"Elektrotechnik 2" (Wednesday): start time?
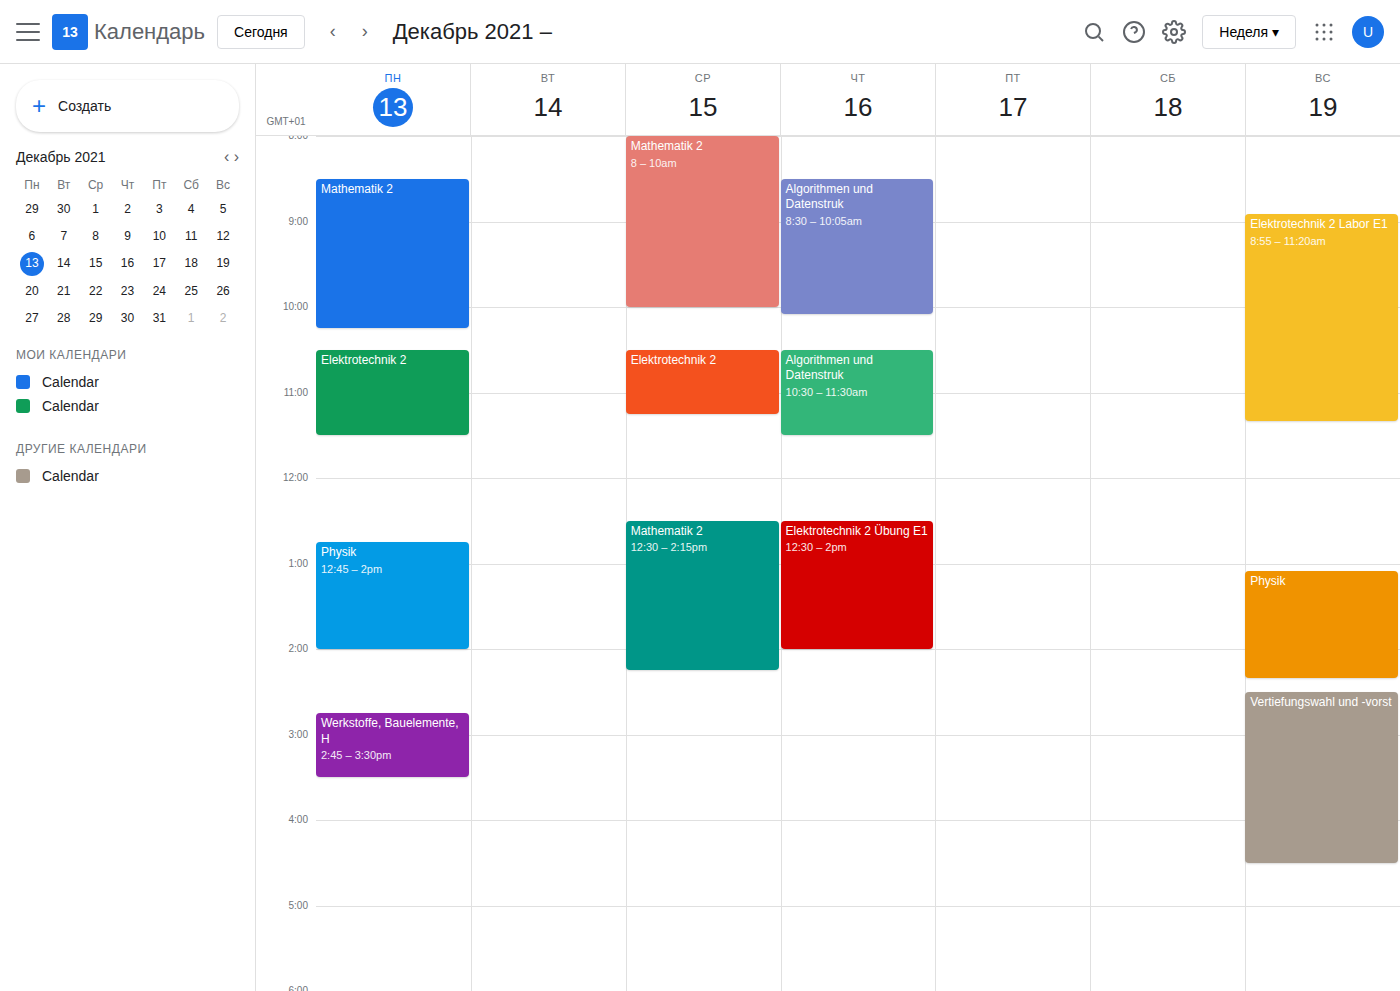
10:30 AM